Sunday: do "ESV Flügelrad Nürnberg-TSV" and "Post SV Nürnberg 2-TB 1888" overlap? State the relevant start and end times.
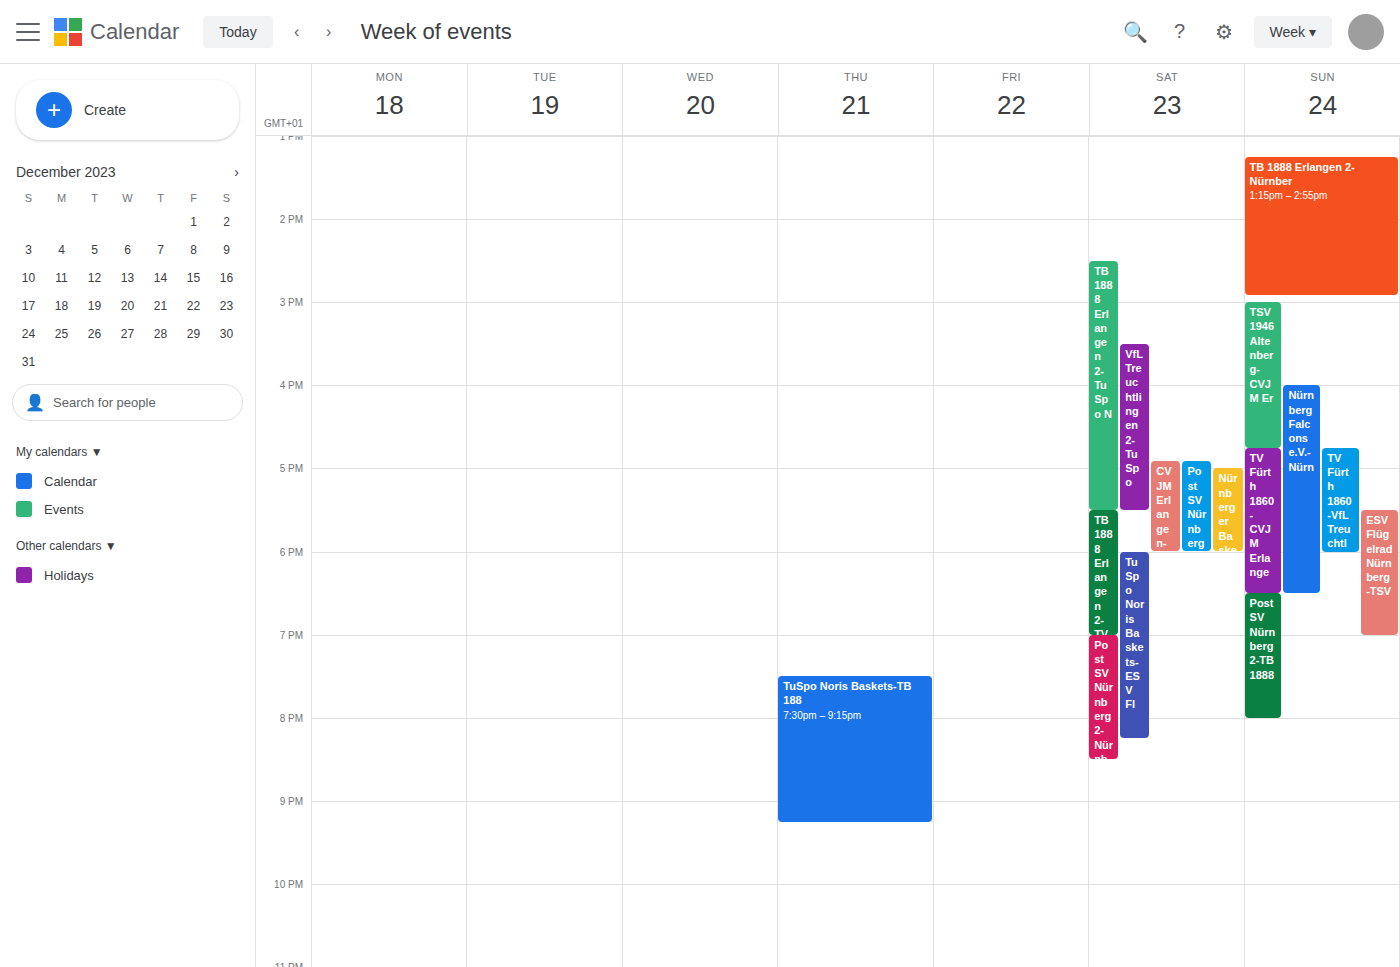
"Post SV Nürnberg 2-TB 1888" starts at 6:30 PM, before "ESV Flügelrad Nürnberg-TSV" ends at 7:00 PM -- they overlap.